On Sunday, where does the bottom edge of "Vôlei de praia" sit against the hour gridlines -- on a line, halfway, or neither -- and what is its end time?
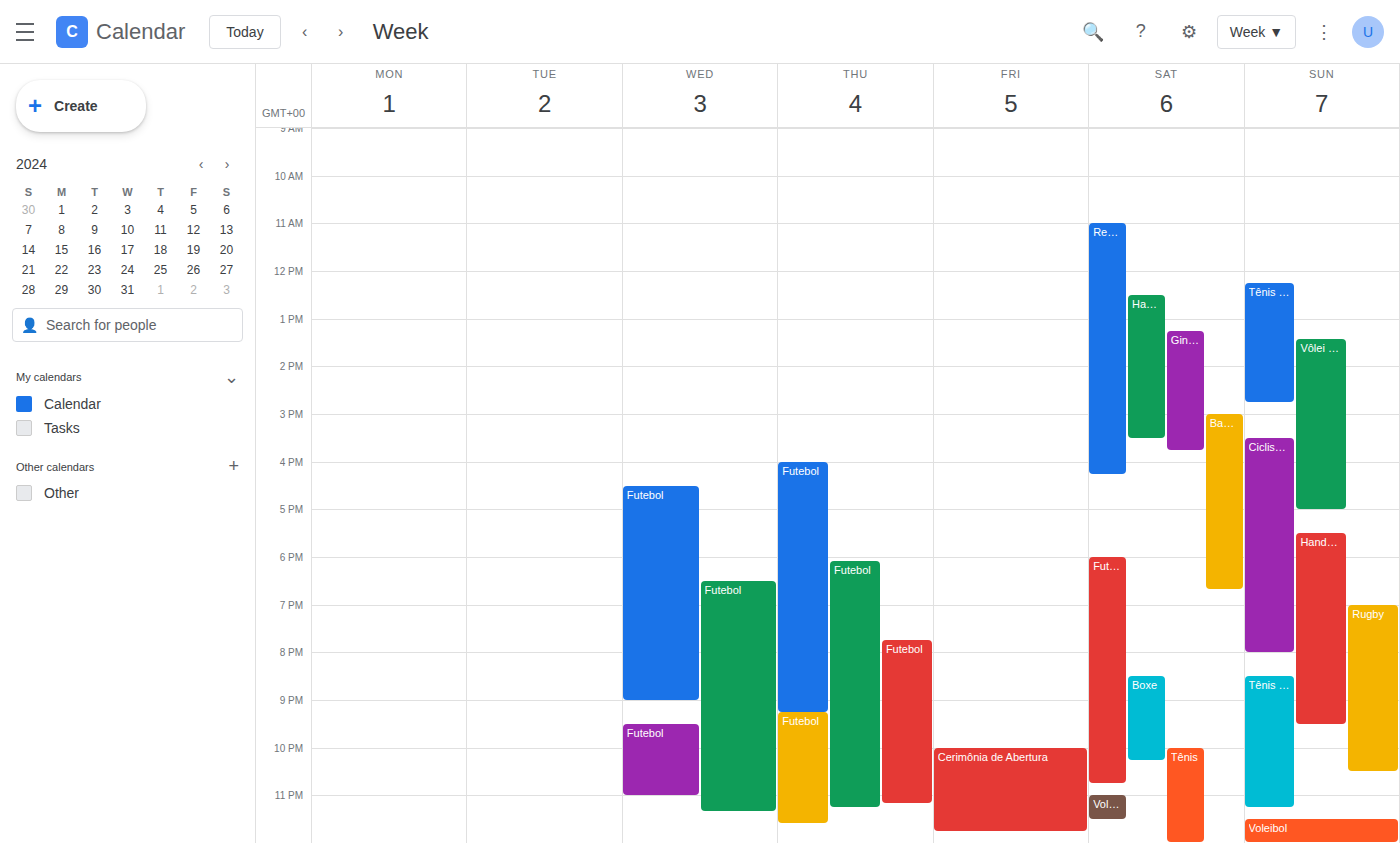
5:00 PM -- exactly on the 5 PM line.